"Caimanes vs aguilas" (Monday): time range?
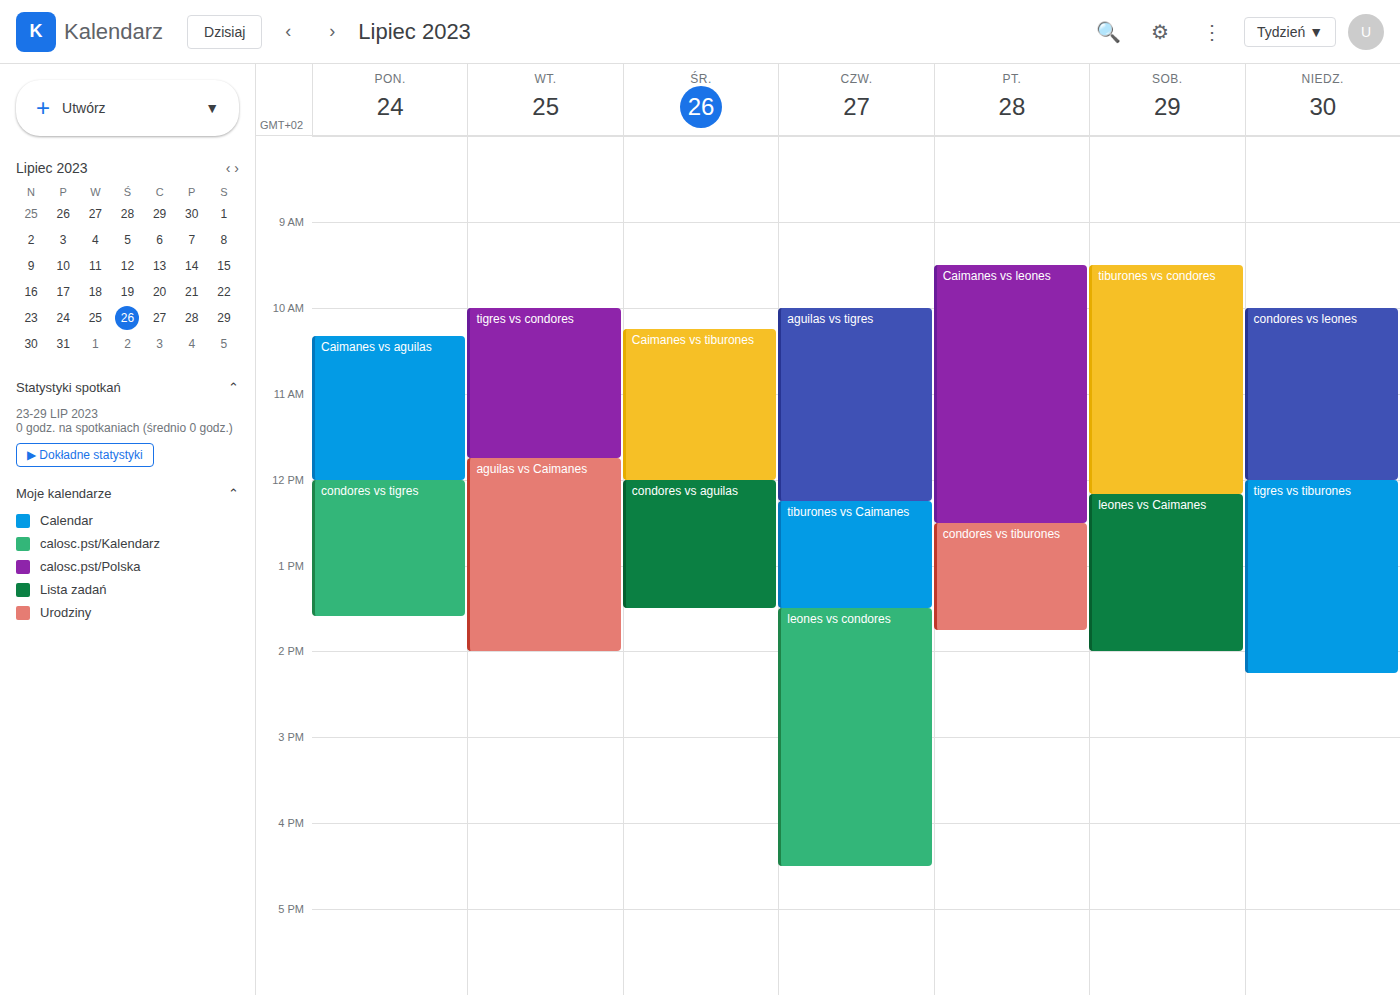
10:20 AM to 12:00 PM